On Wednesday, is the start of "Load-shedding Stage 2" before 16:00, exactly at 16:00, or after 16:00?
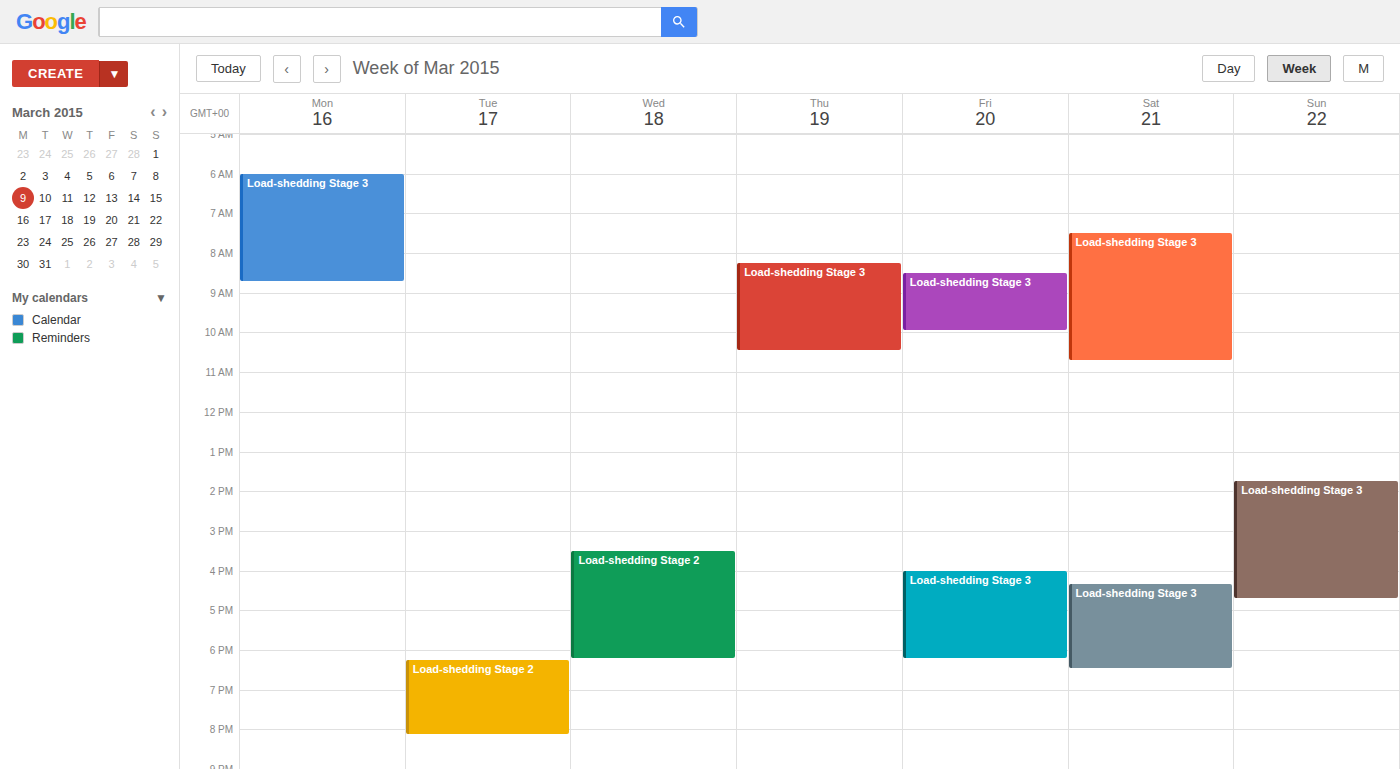
15:30 -- before 16:00, 30 minutes above the 16:00 line.